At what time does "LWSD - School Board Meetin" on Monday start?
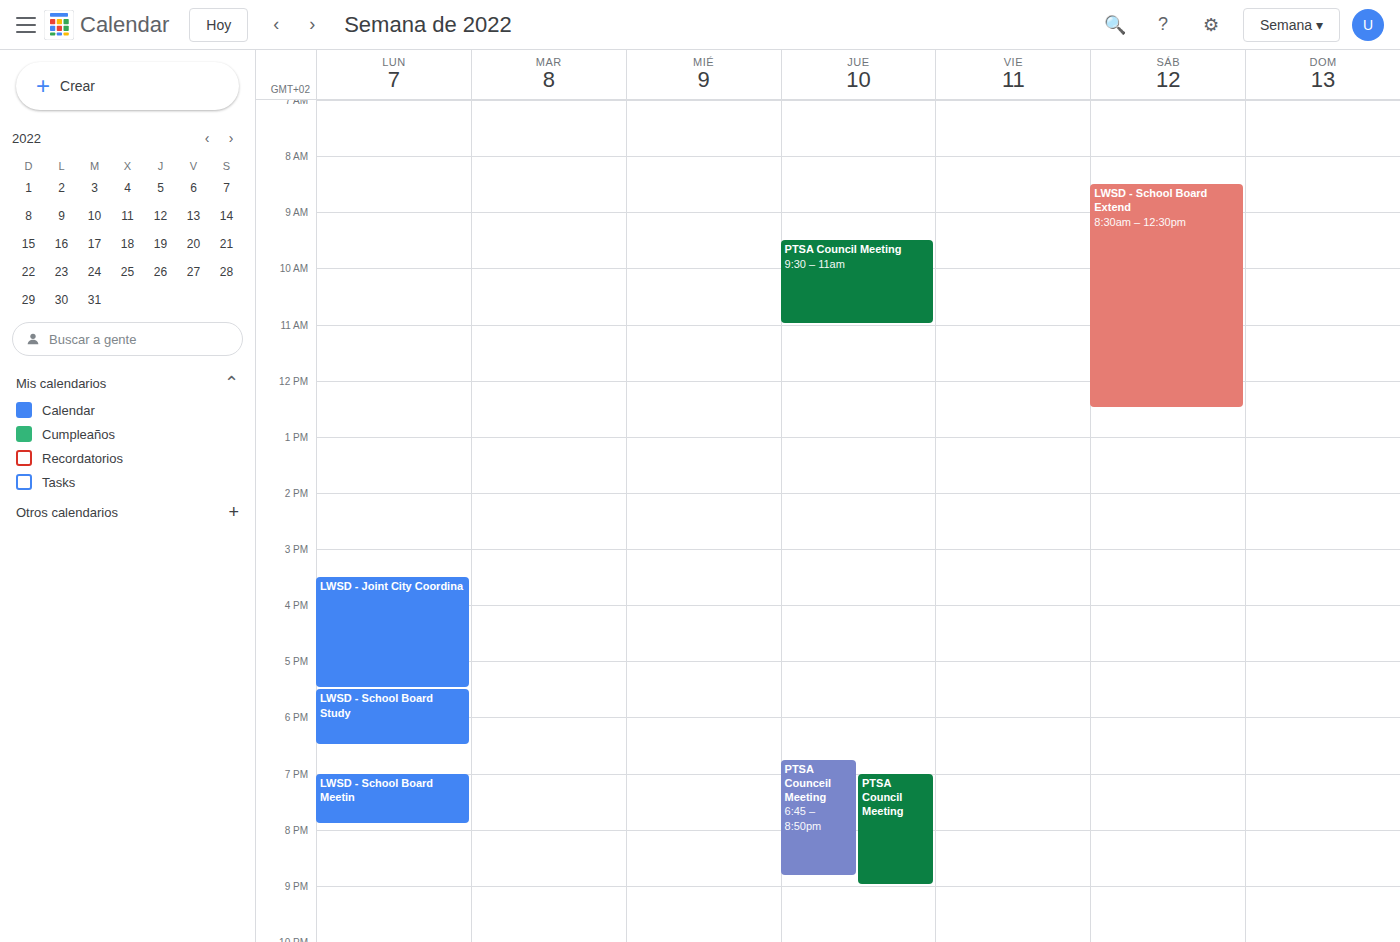
7:00 PM